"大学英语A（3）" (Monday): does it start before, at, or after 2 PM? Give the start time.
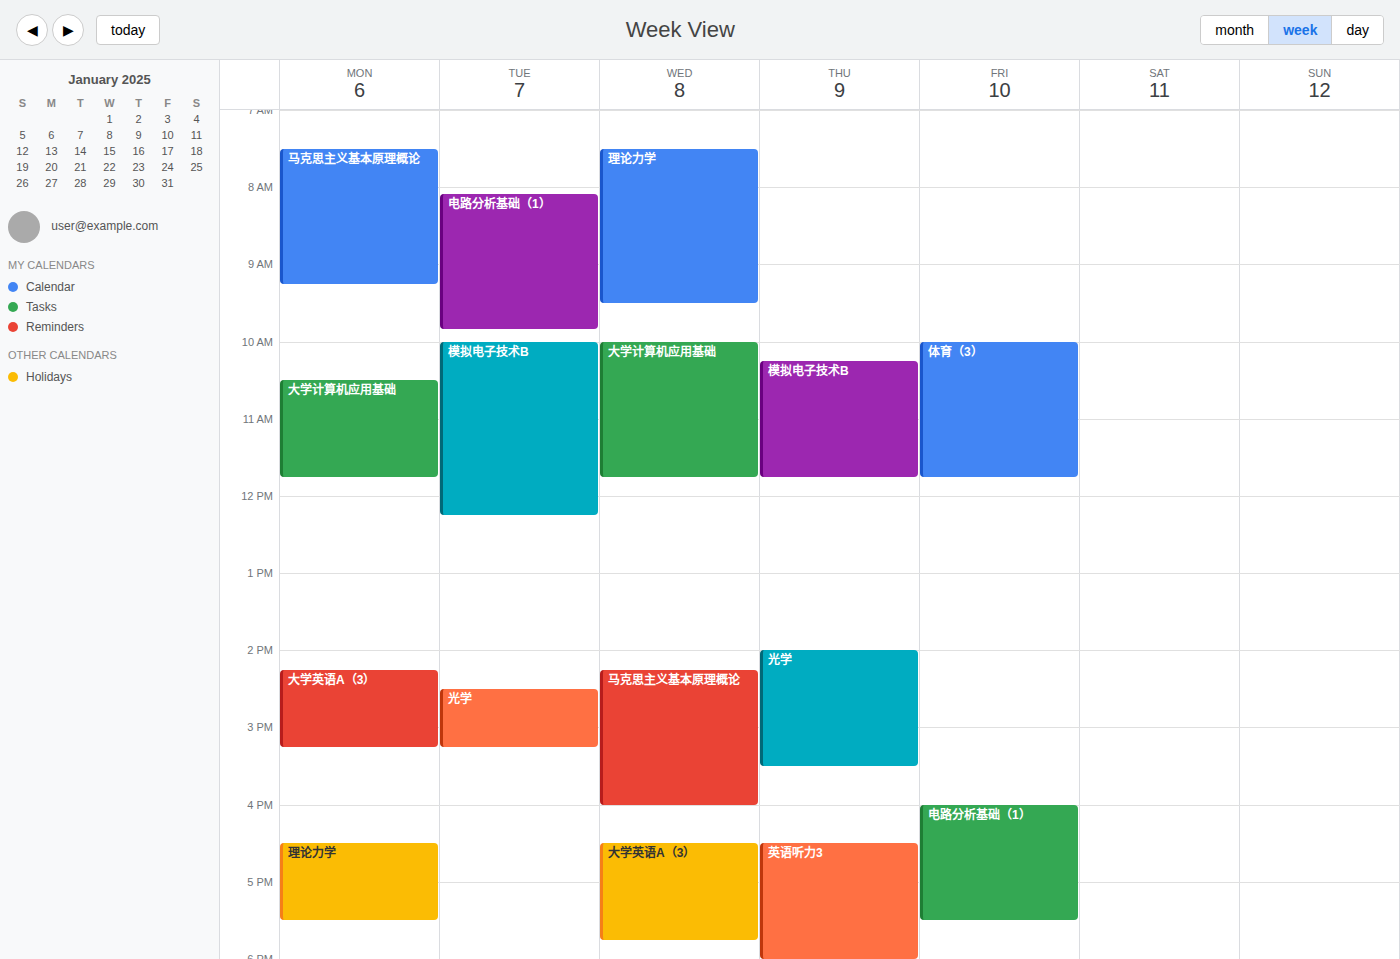
2:15 PM -- after 2 PM, 15 minutes below the 2 PM line.